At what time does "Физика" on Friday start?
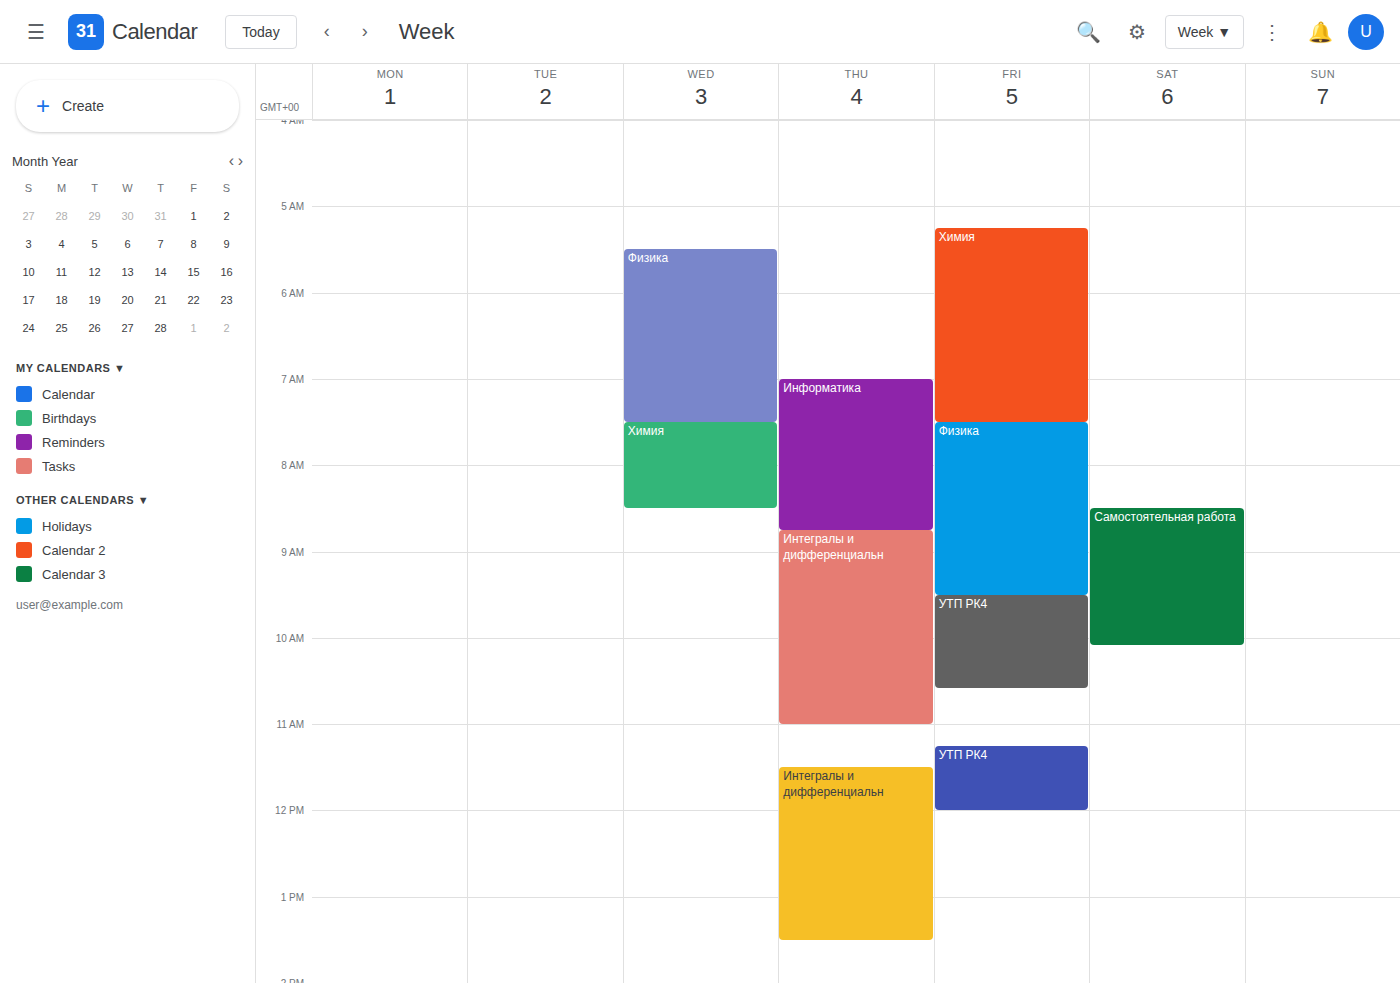
7:30 AM